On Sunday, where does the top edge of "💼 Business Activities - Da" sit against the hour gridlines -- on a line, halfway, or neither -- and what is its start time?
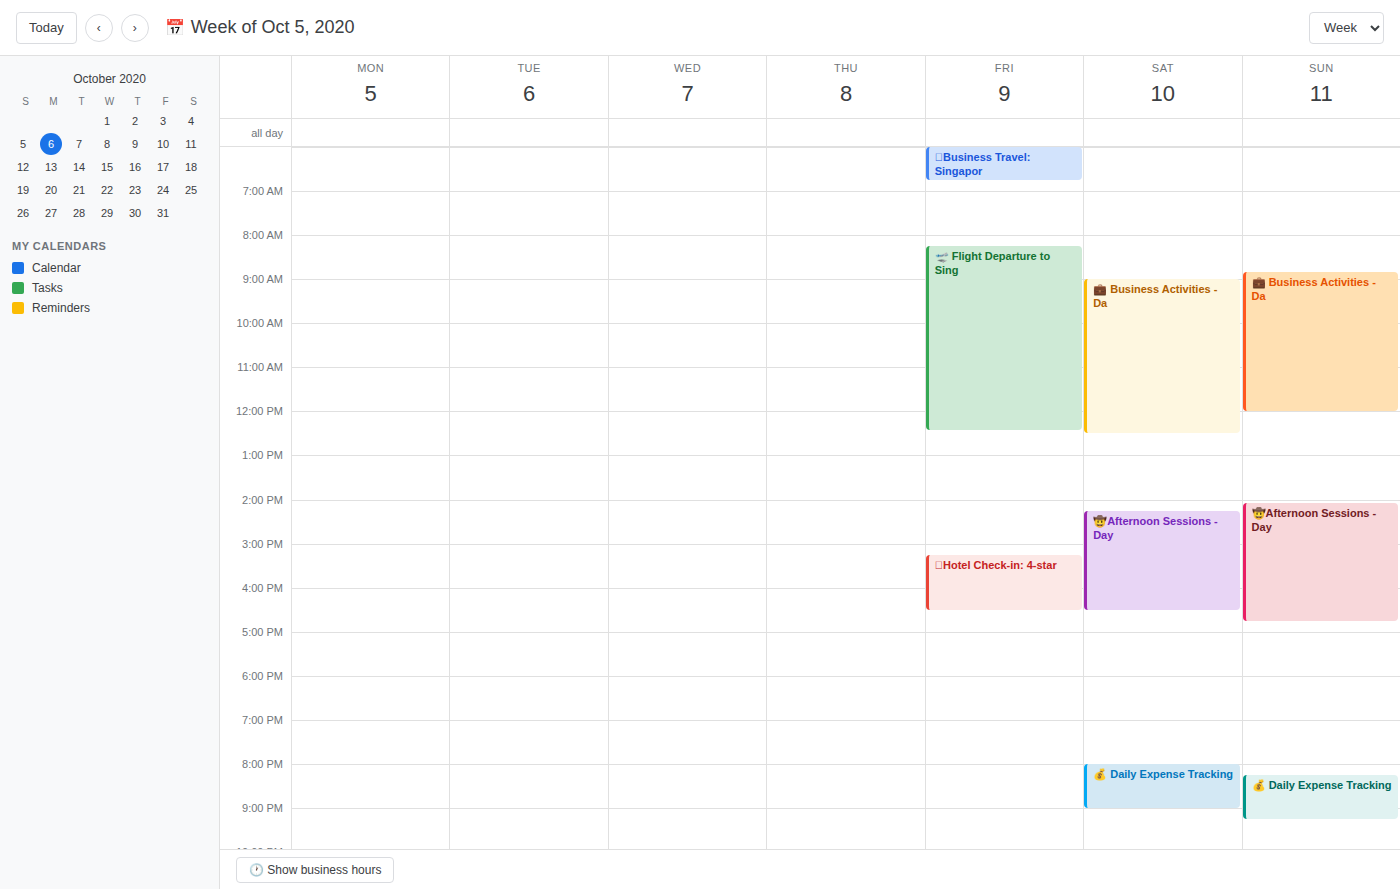
8:50 AM -- neither: 50 minutes below the 8 AM line and 10 minutes above the 9 AM line.